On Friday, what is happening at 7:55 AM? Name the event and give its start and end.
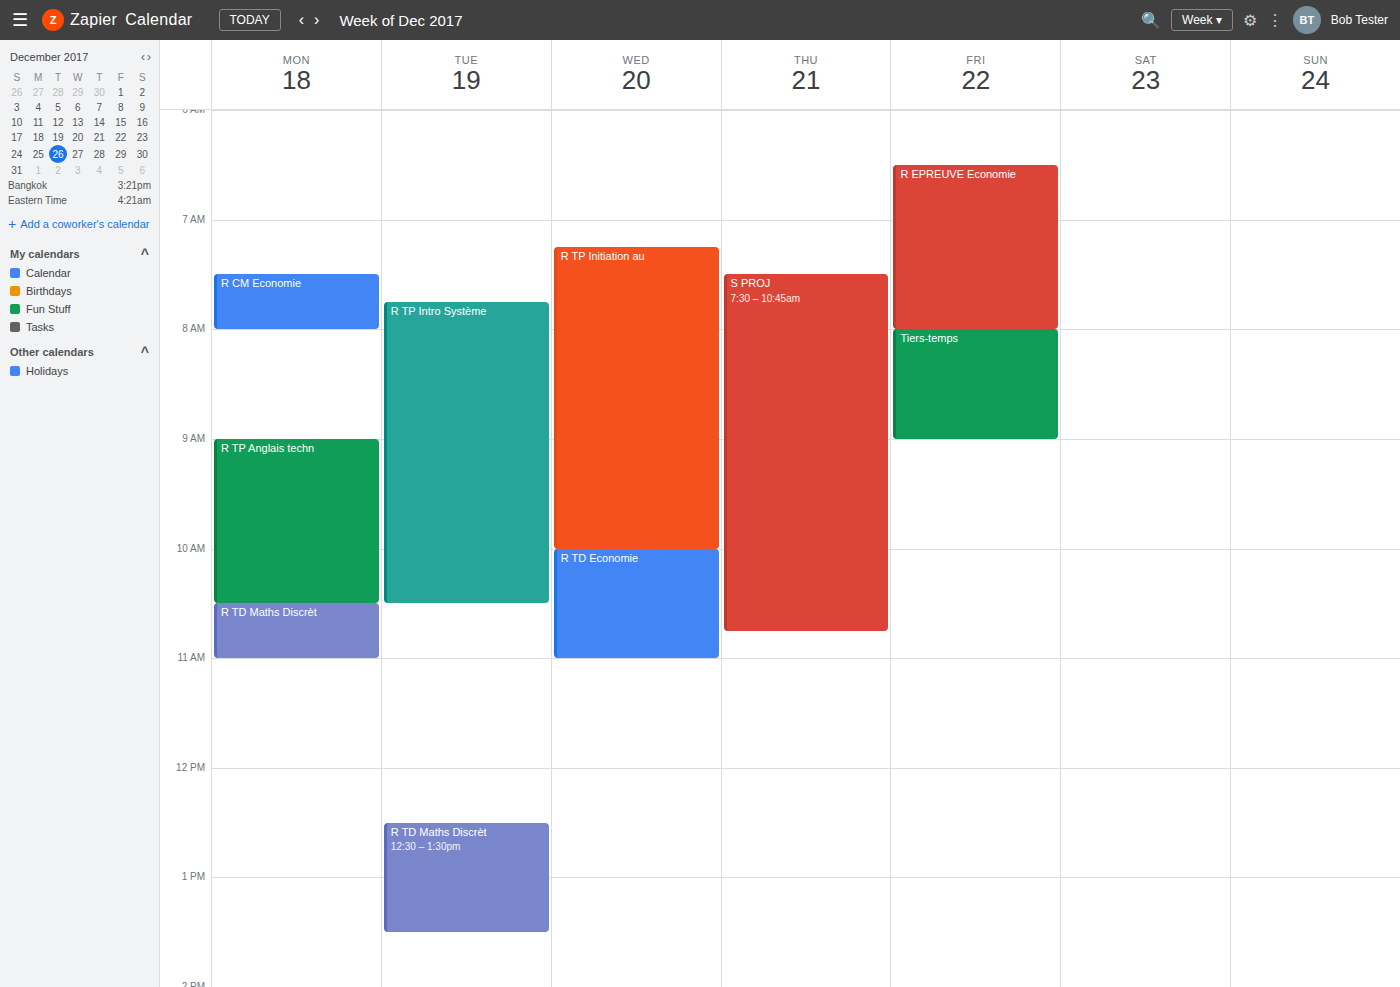
"R EPREUVE Economie", 6:30 AM to 8:00 AM